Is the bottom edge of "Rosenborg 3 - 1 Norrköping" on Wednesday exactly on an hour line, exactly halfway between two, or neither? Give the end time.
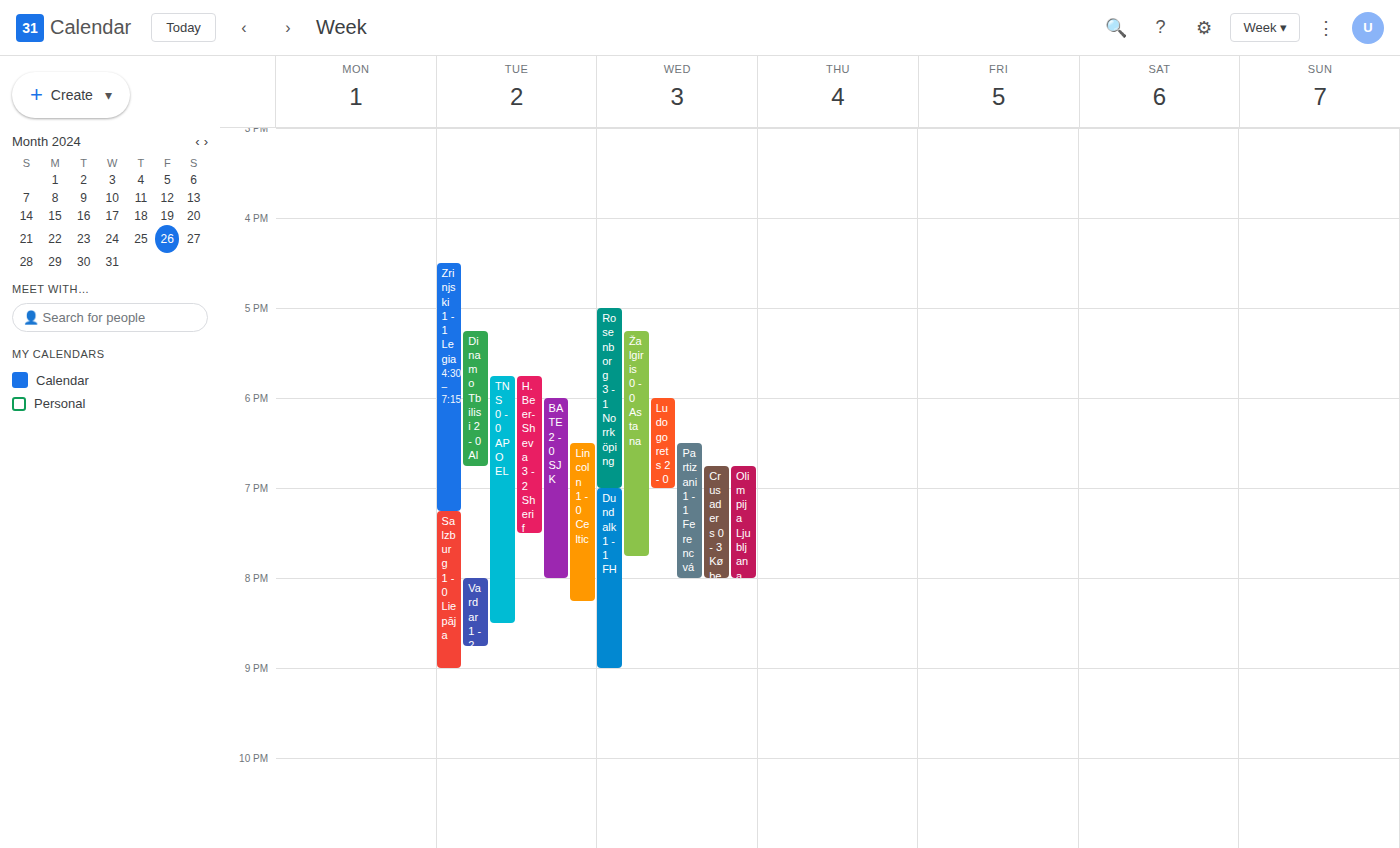
7:00 PM -- exactly on the 7 PM line.